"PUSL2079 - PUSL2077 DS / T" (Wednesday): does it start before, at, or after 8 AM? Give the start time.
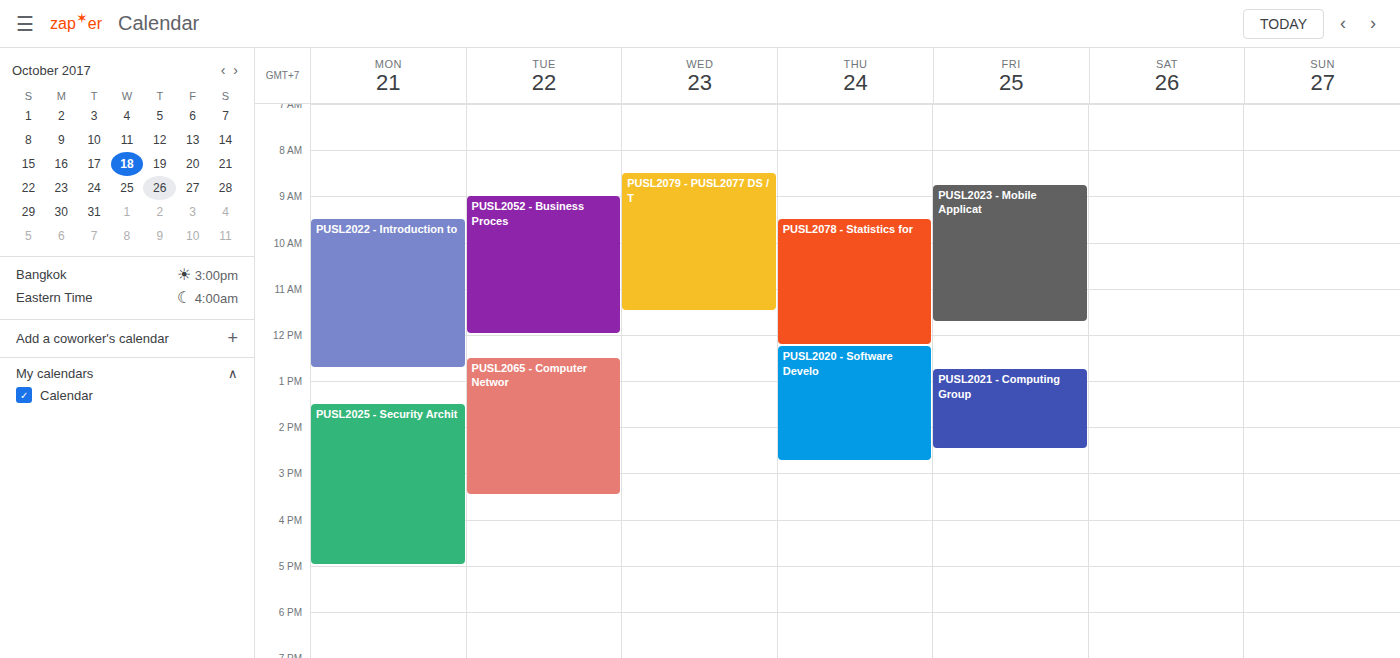
8:30 AM -- after 8 AM, 30 minutes below the 8 AM line.